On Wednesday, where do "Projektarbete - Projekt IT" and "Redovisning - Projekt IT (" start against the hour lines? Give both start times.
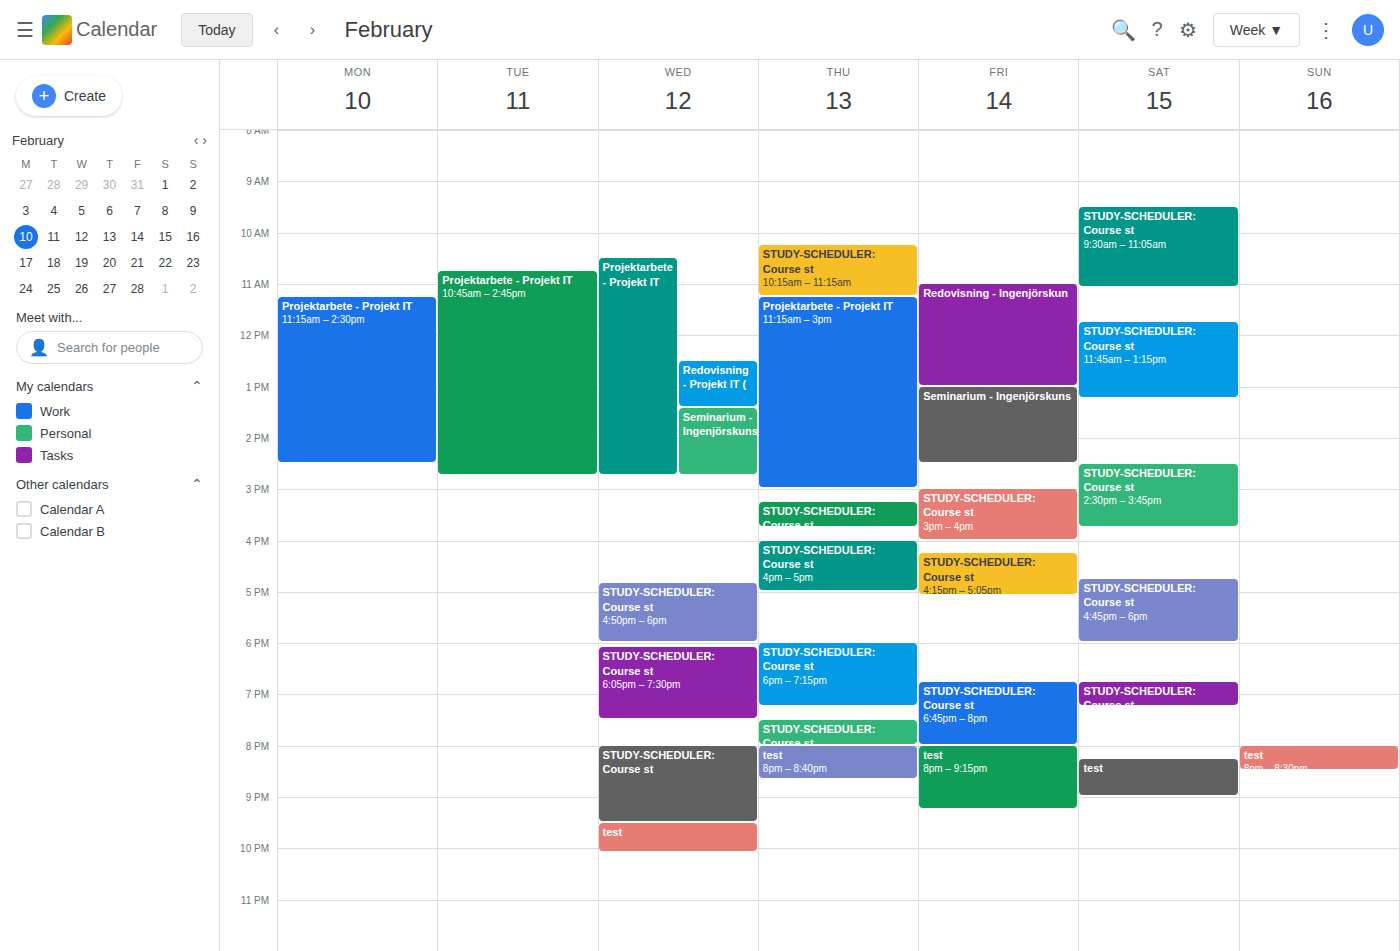
"Projektarbete - Projekt IT": 10:30 AM, halfway between the 10 AM and 11 AM lines. "Redovisning - Projekt IT (": 12:30 PM, halfway between the 12 PM and 1 PM lines.